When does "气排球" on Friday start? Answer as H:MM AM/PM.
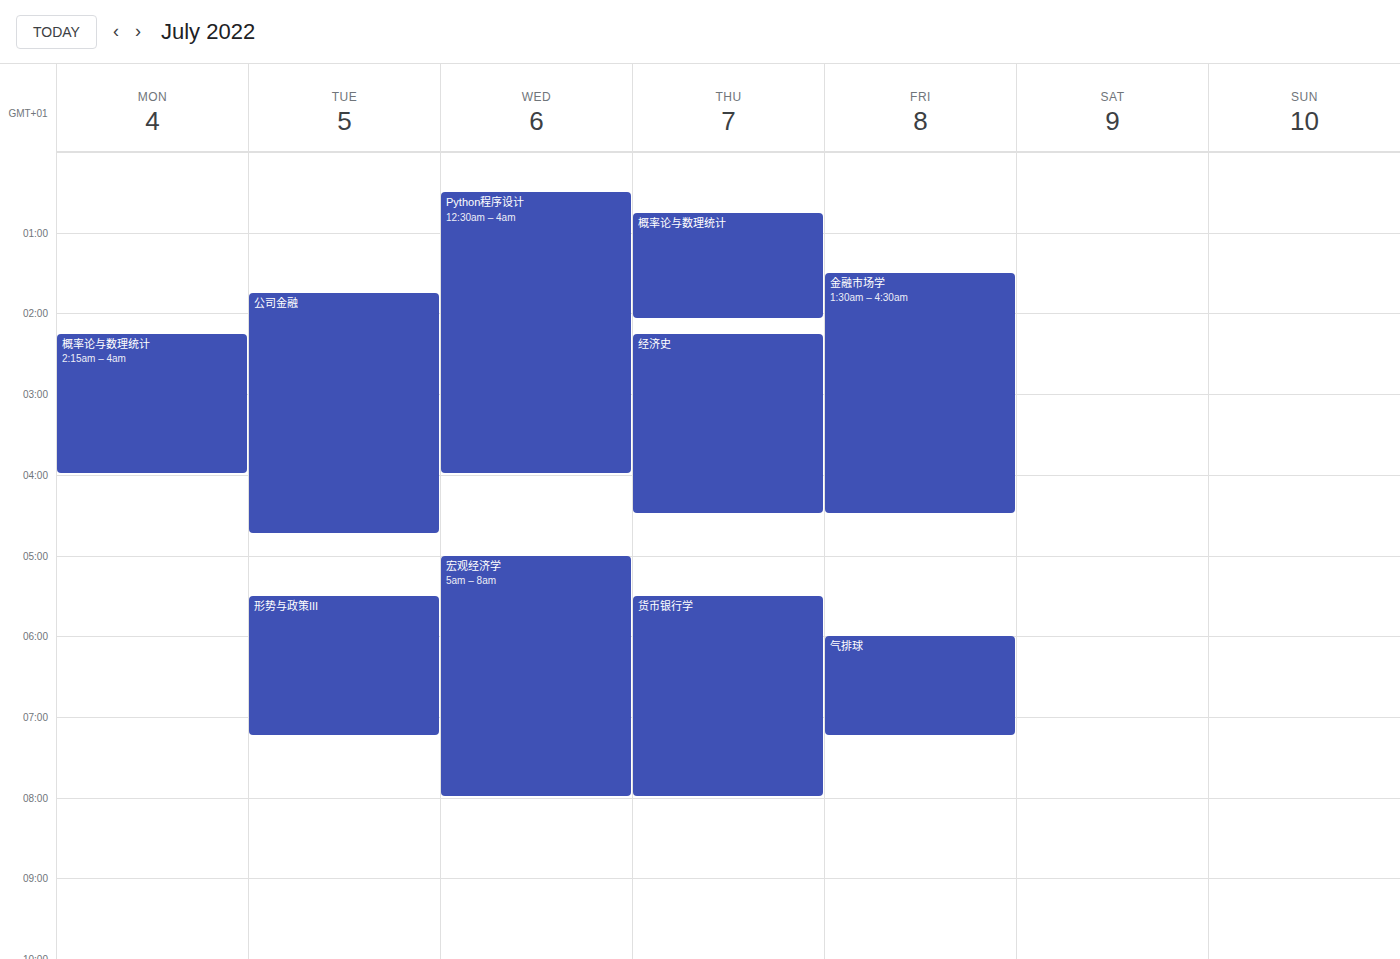
6:00 AM